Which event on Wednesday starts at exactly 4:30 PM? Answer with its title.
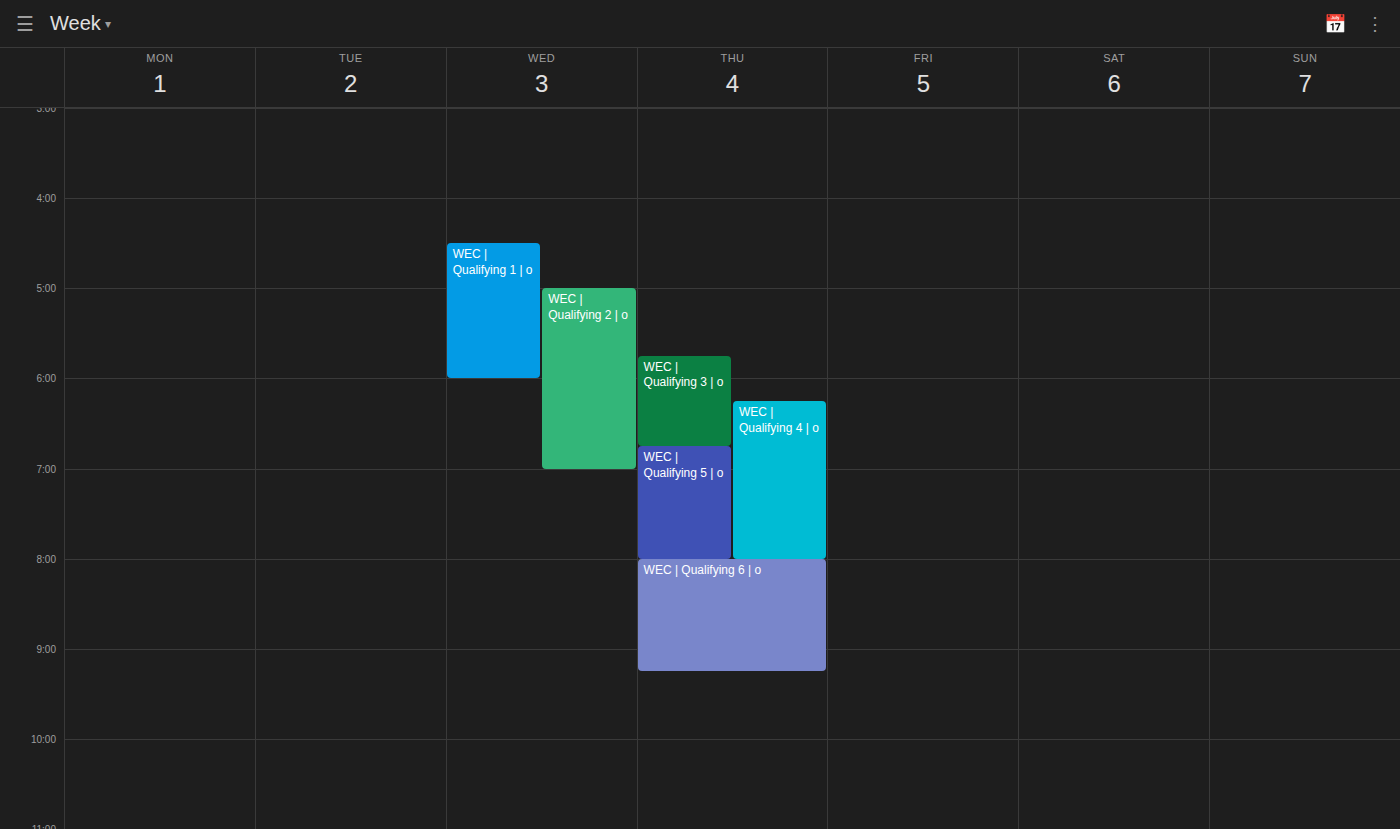
"WEC | Qualifying 1 | o"